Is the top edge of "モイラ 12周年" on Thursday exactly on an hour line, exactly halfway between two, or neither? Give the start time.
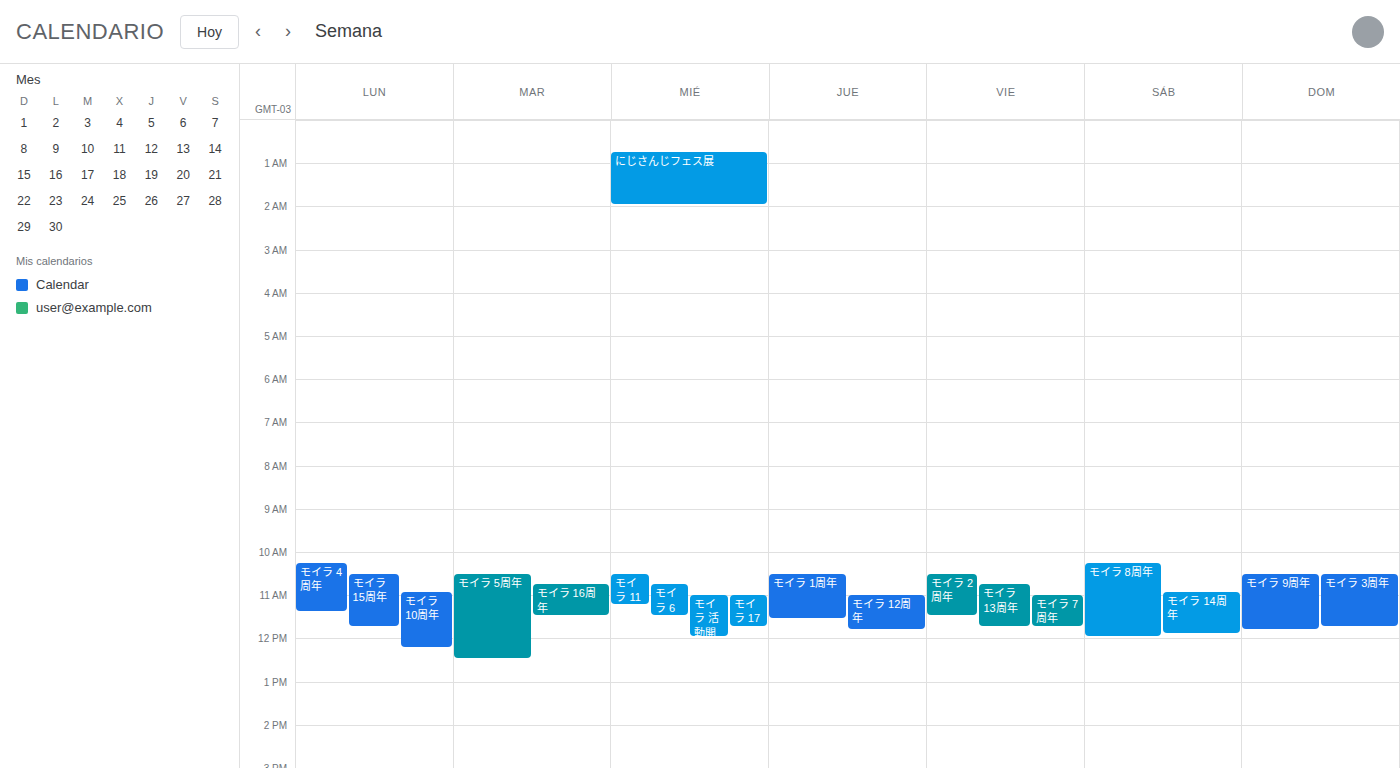
11:00 AM -- exactly on the 11 AM line.